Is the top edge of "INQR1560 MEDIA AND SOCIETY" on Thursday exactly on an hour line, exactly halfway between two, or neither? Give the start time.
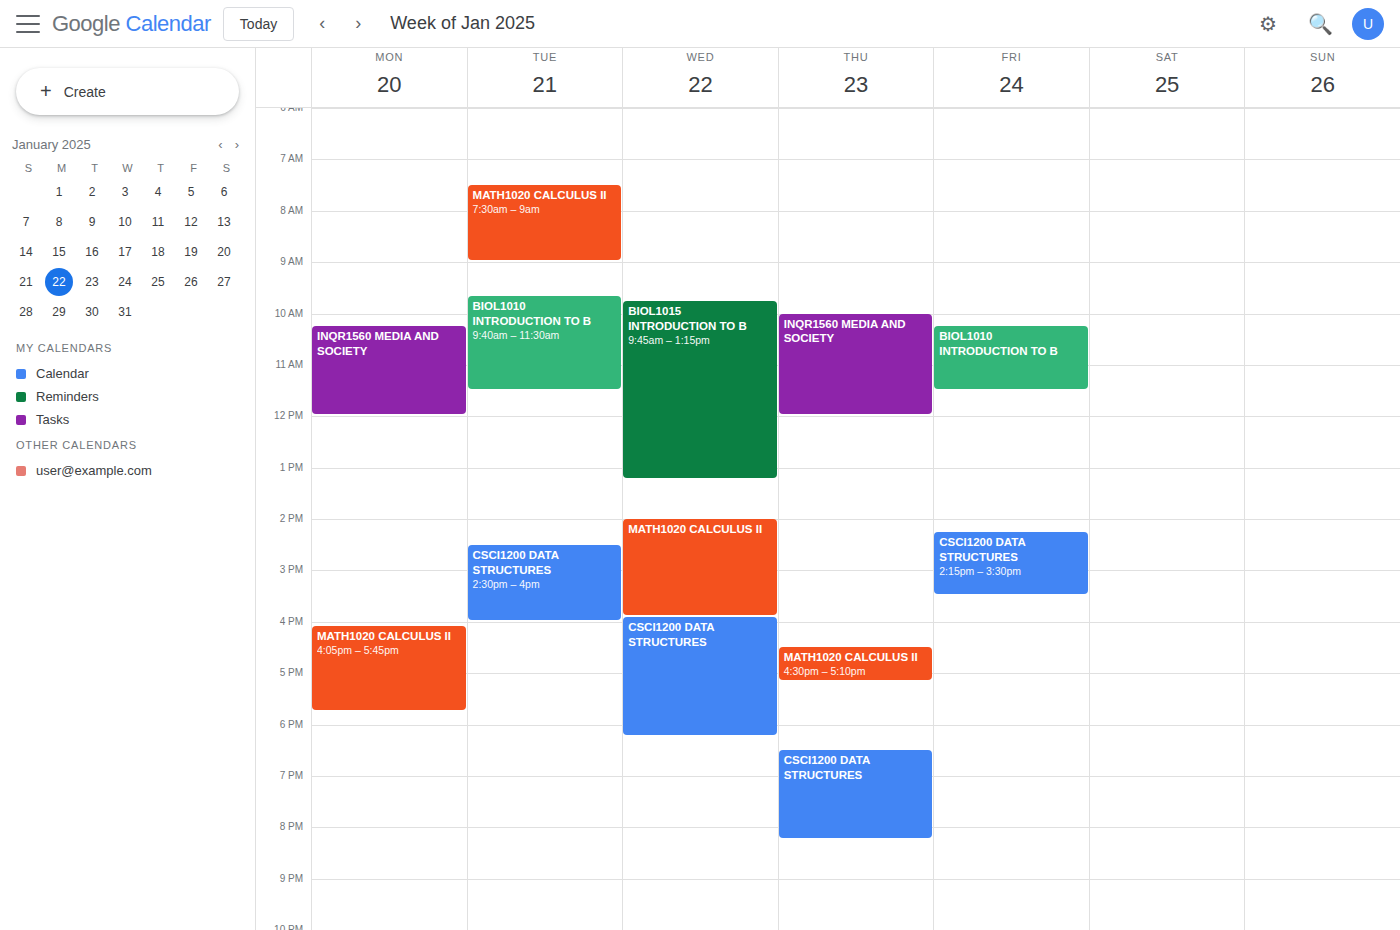
10:00 -- exactly on the 10:00 line.